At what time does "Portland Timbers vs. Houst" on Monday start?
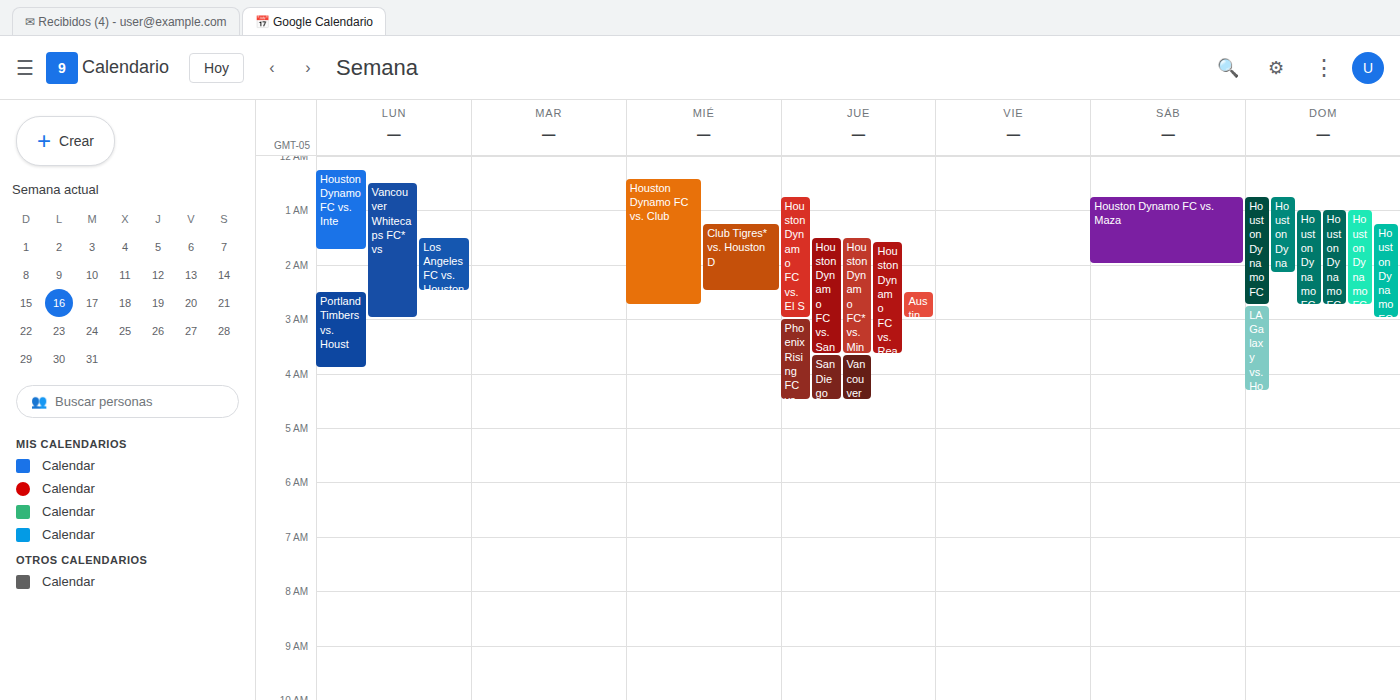
2:30 AM